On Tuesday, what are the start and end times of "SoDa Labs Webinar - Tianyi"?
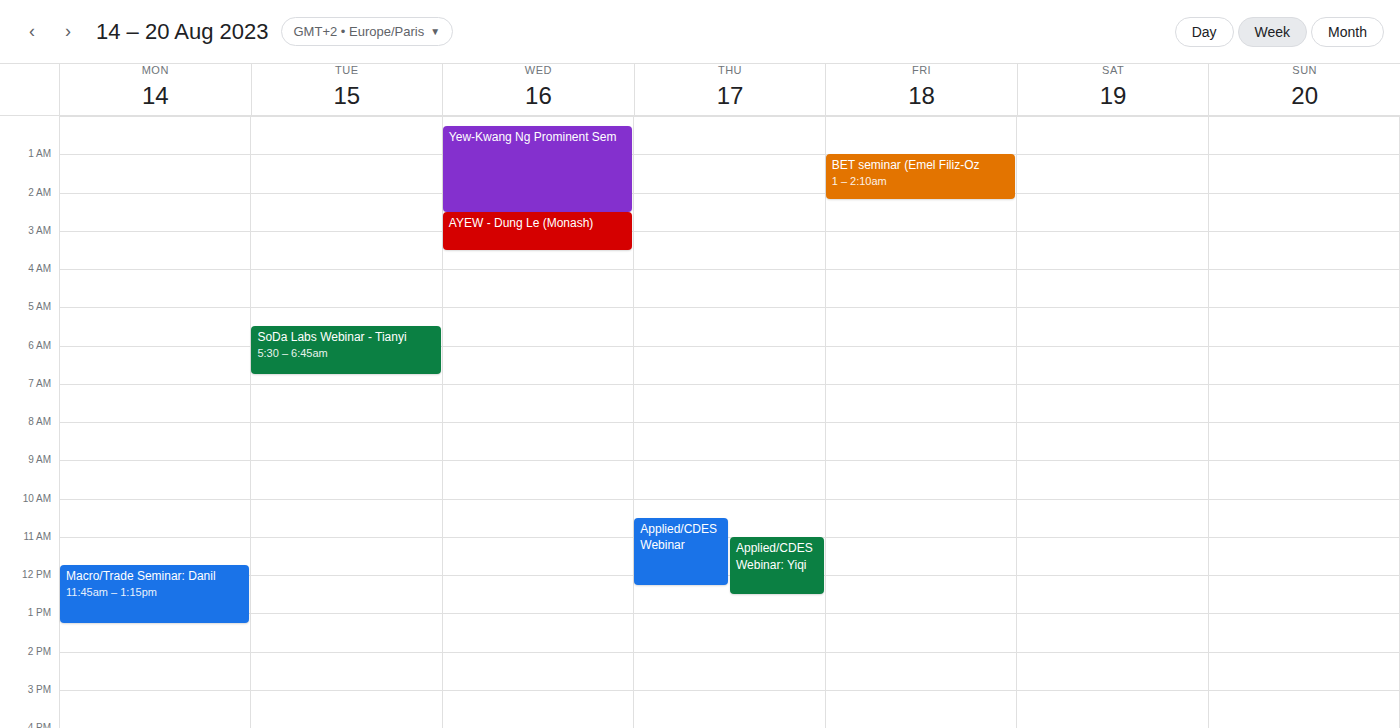
5:30 AM to 6:45 AM